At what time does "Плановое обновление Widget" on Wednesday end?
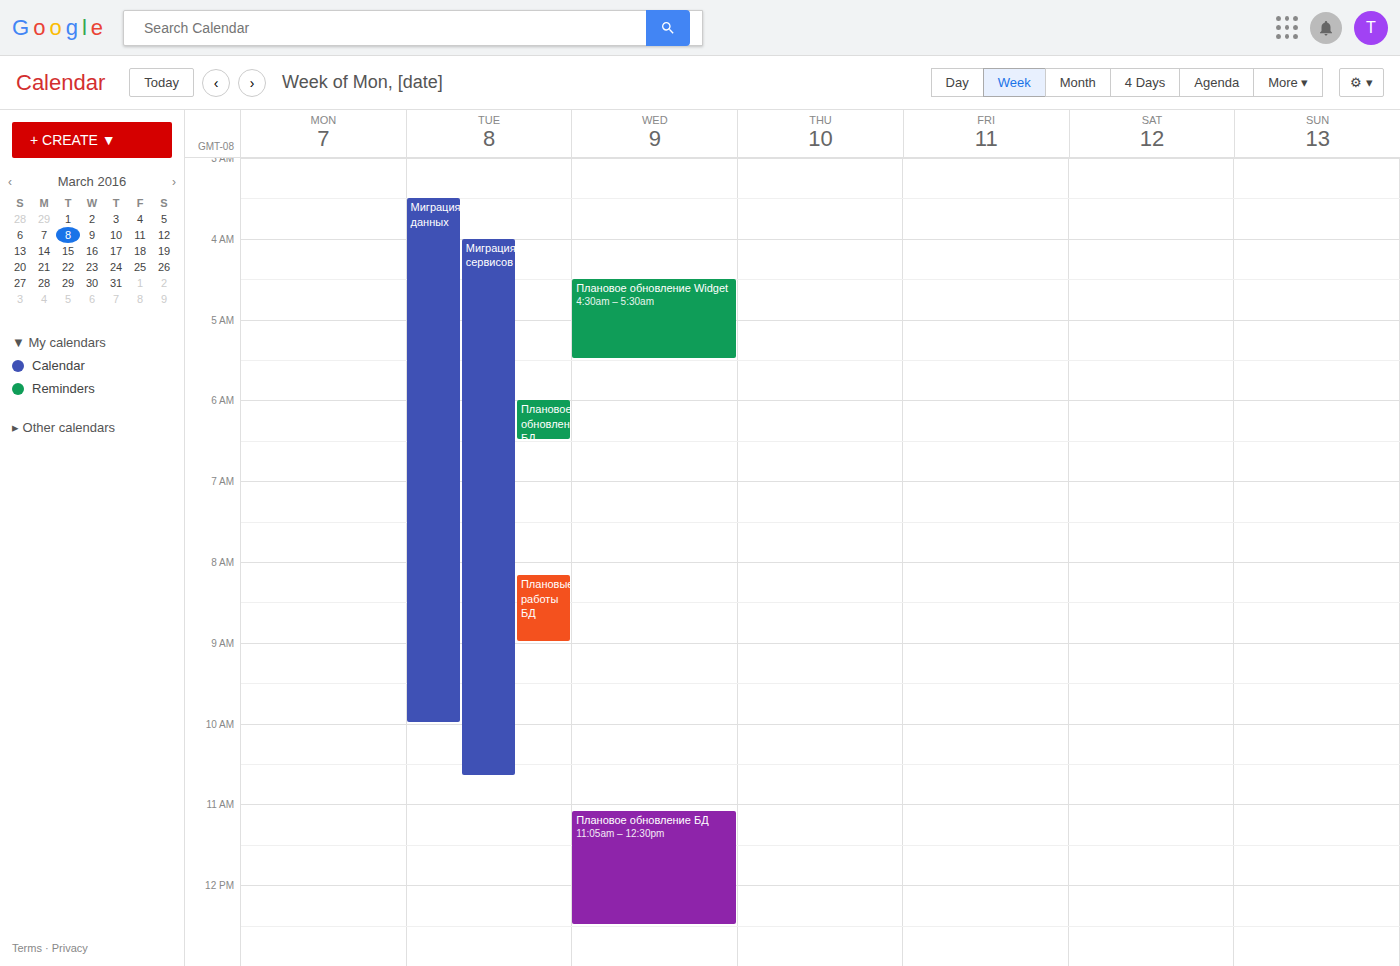
05:30